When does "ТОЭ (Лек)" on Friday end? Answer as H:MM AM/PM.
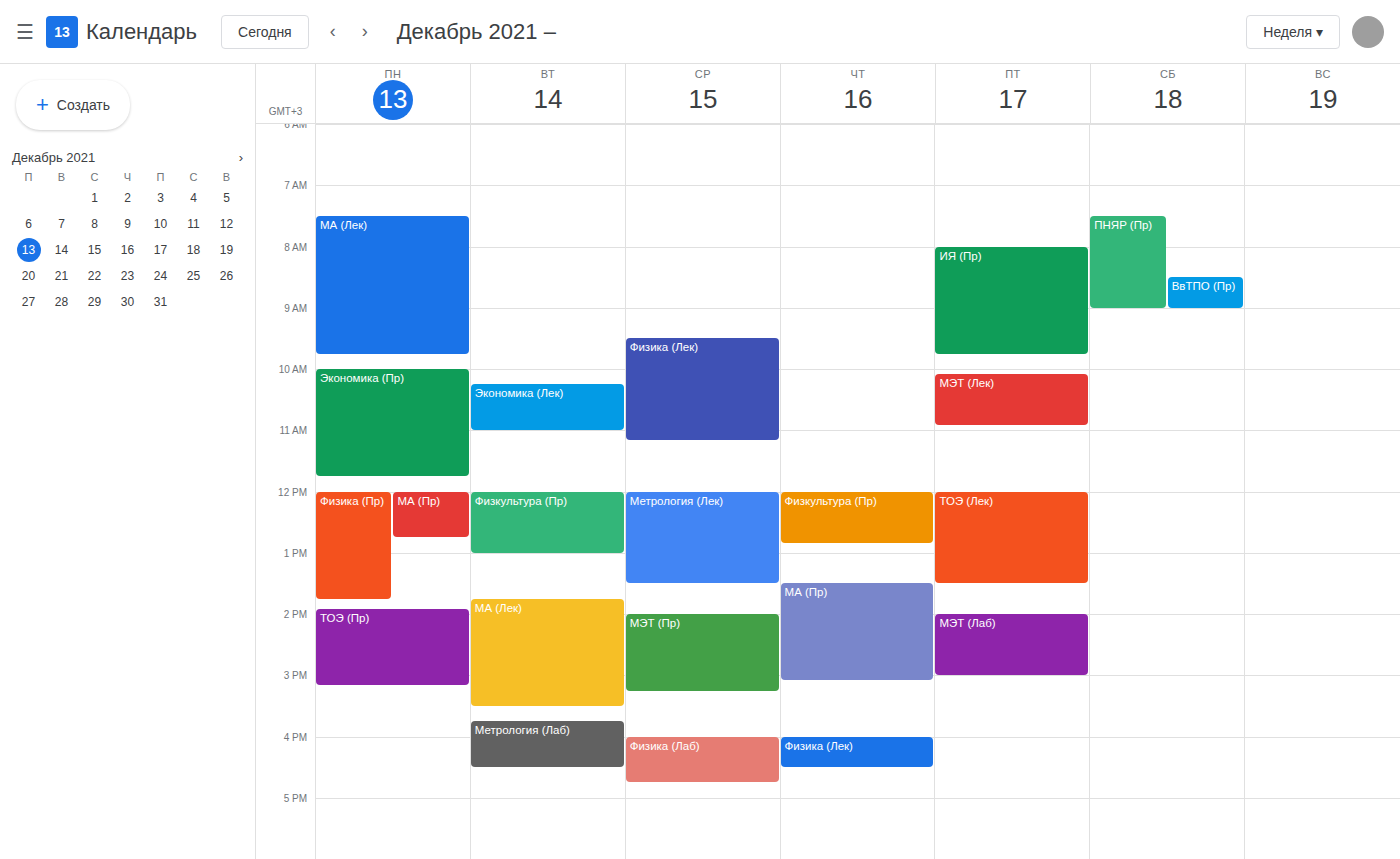
1:30 PM